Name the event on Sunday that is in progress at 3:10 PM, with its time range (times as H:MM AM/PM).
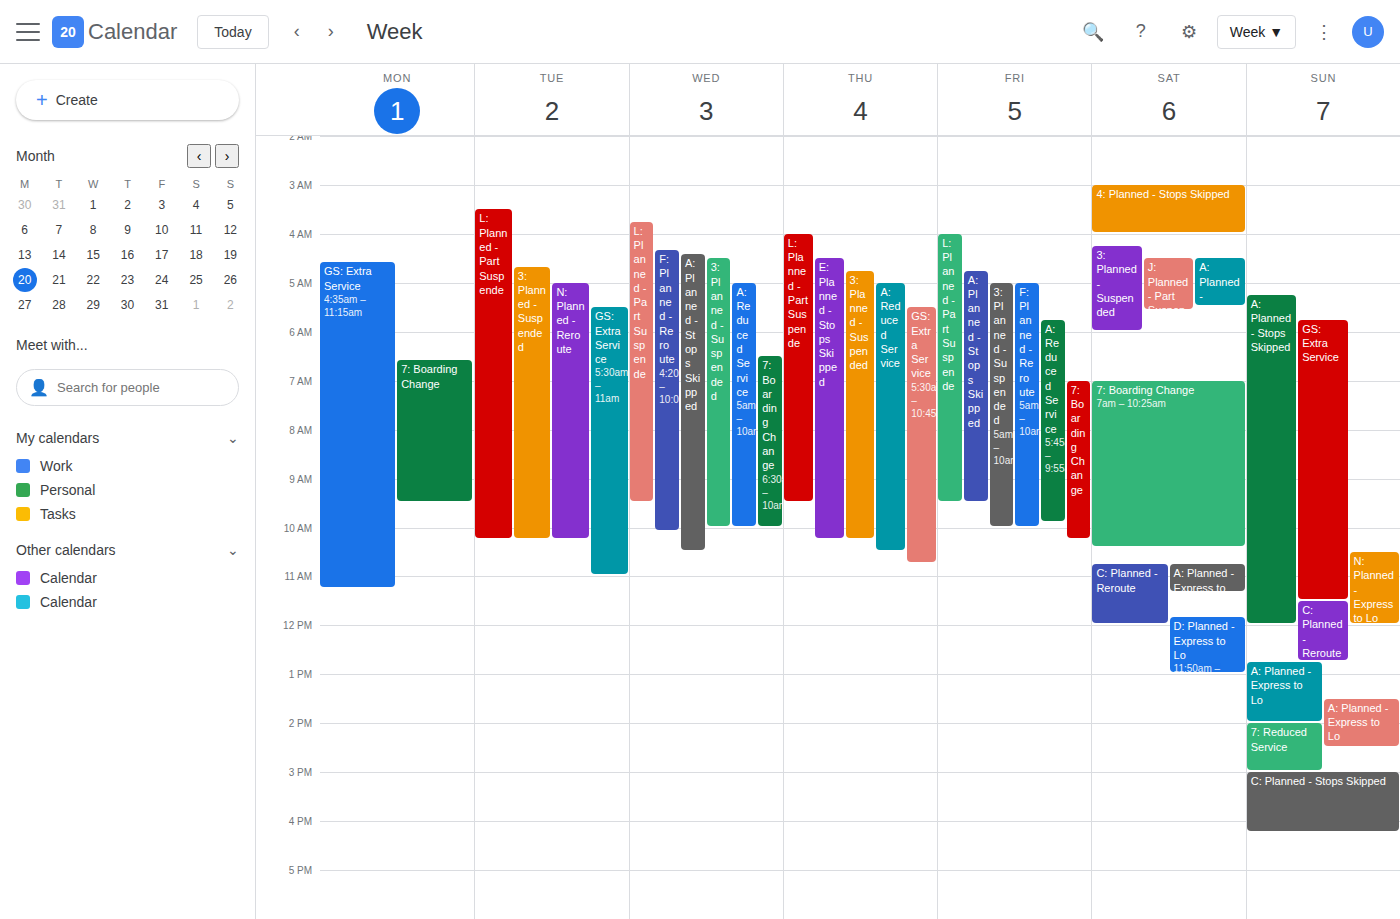
"C: Planned - Stops Skipped", 3:00 PM to 4:15 PM